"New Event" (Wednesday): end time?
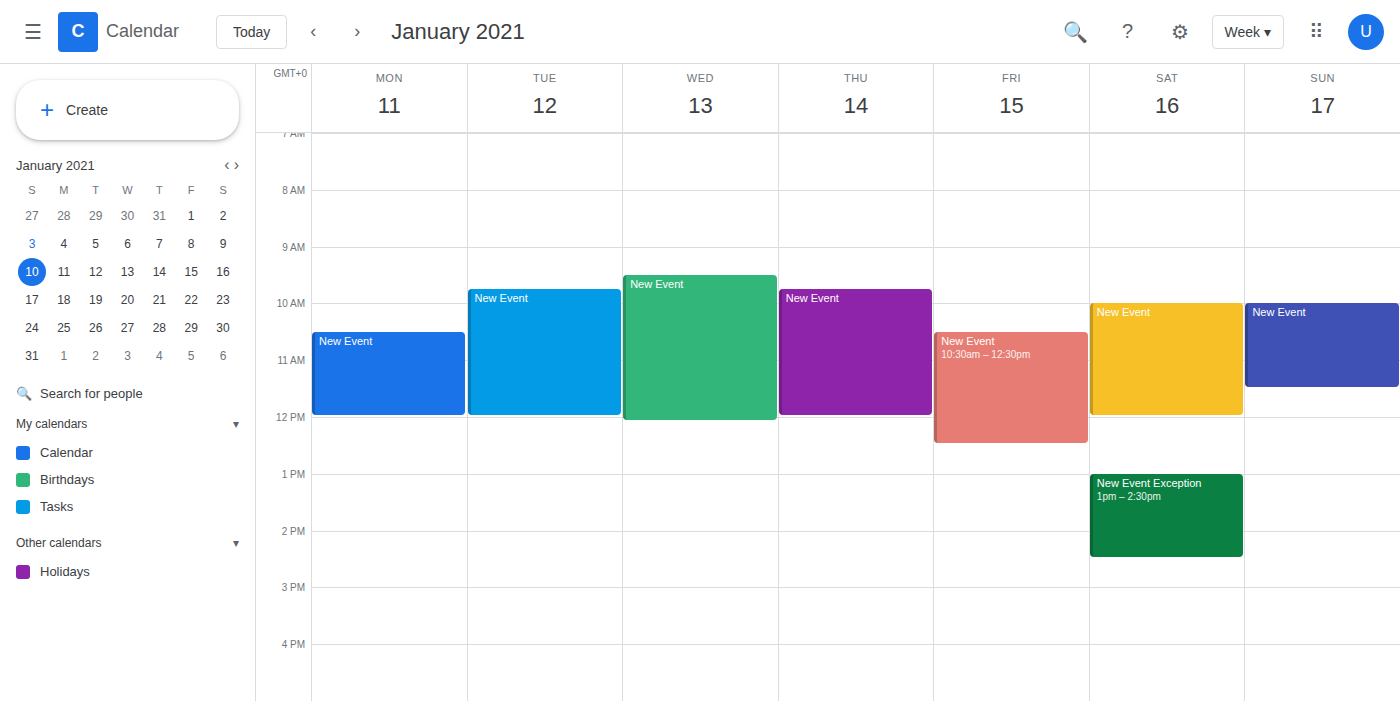
12:05 PM